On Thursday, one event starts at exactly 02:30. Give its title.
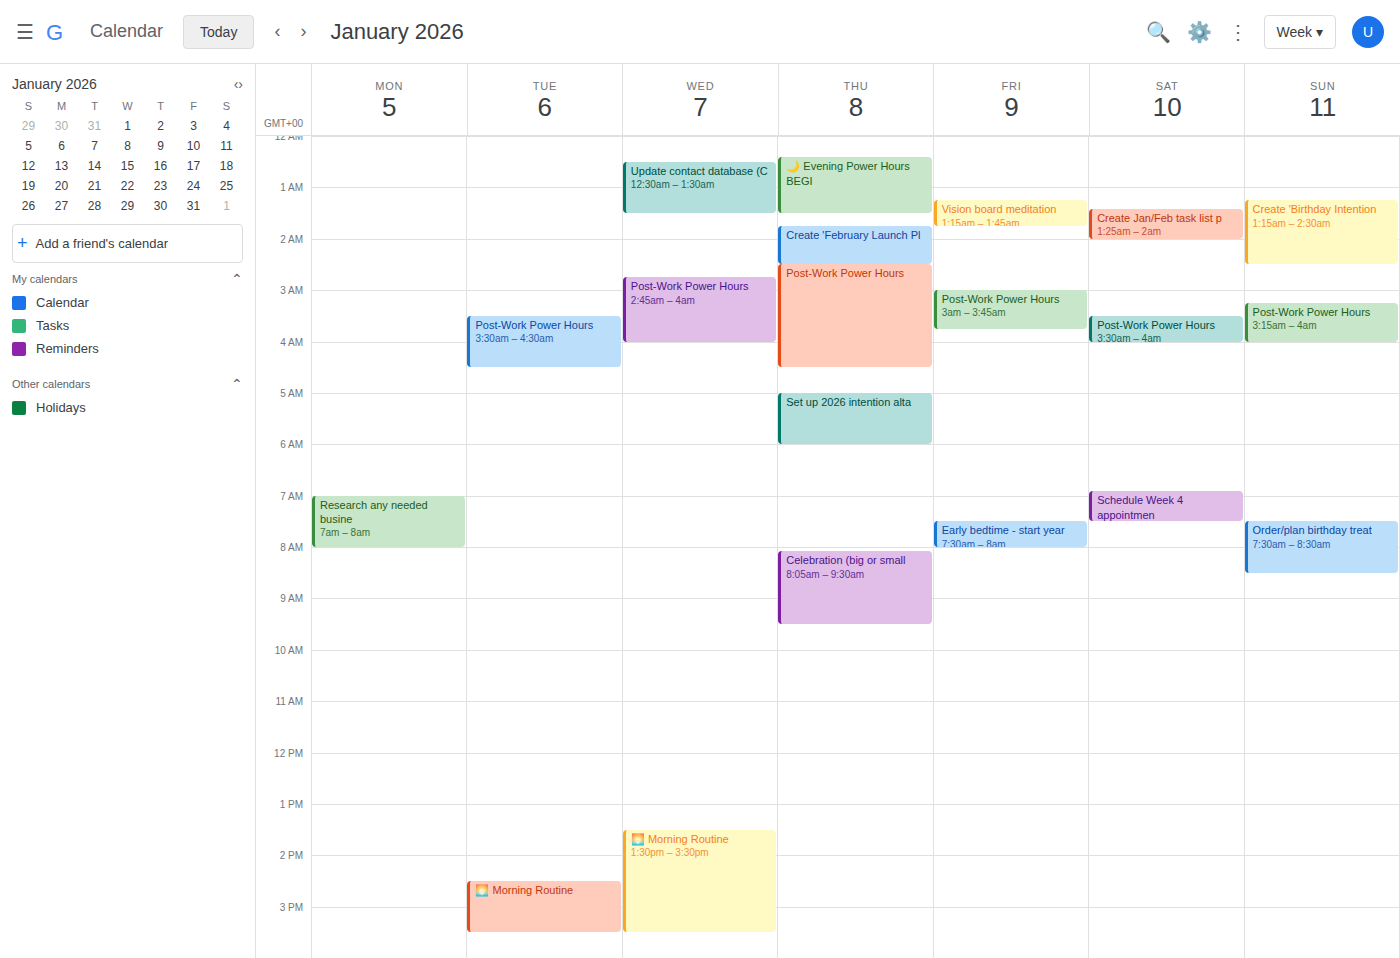
"Post-Work Power Hours"